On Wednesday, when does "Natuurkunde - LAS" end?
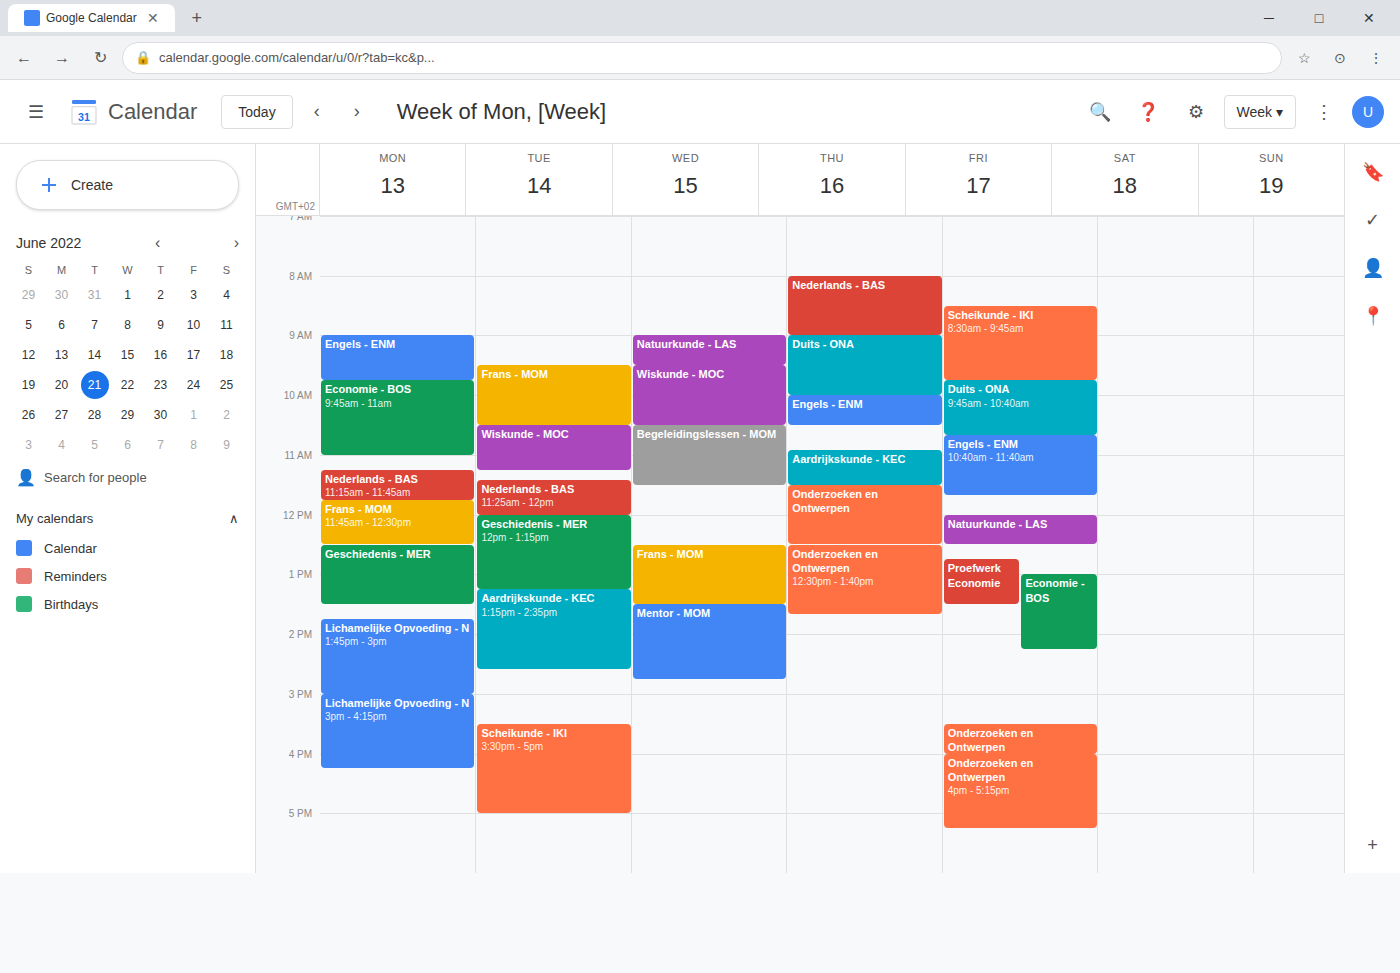
9:30 AM